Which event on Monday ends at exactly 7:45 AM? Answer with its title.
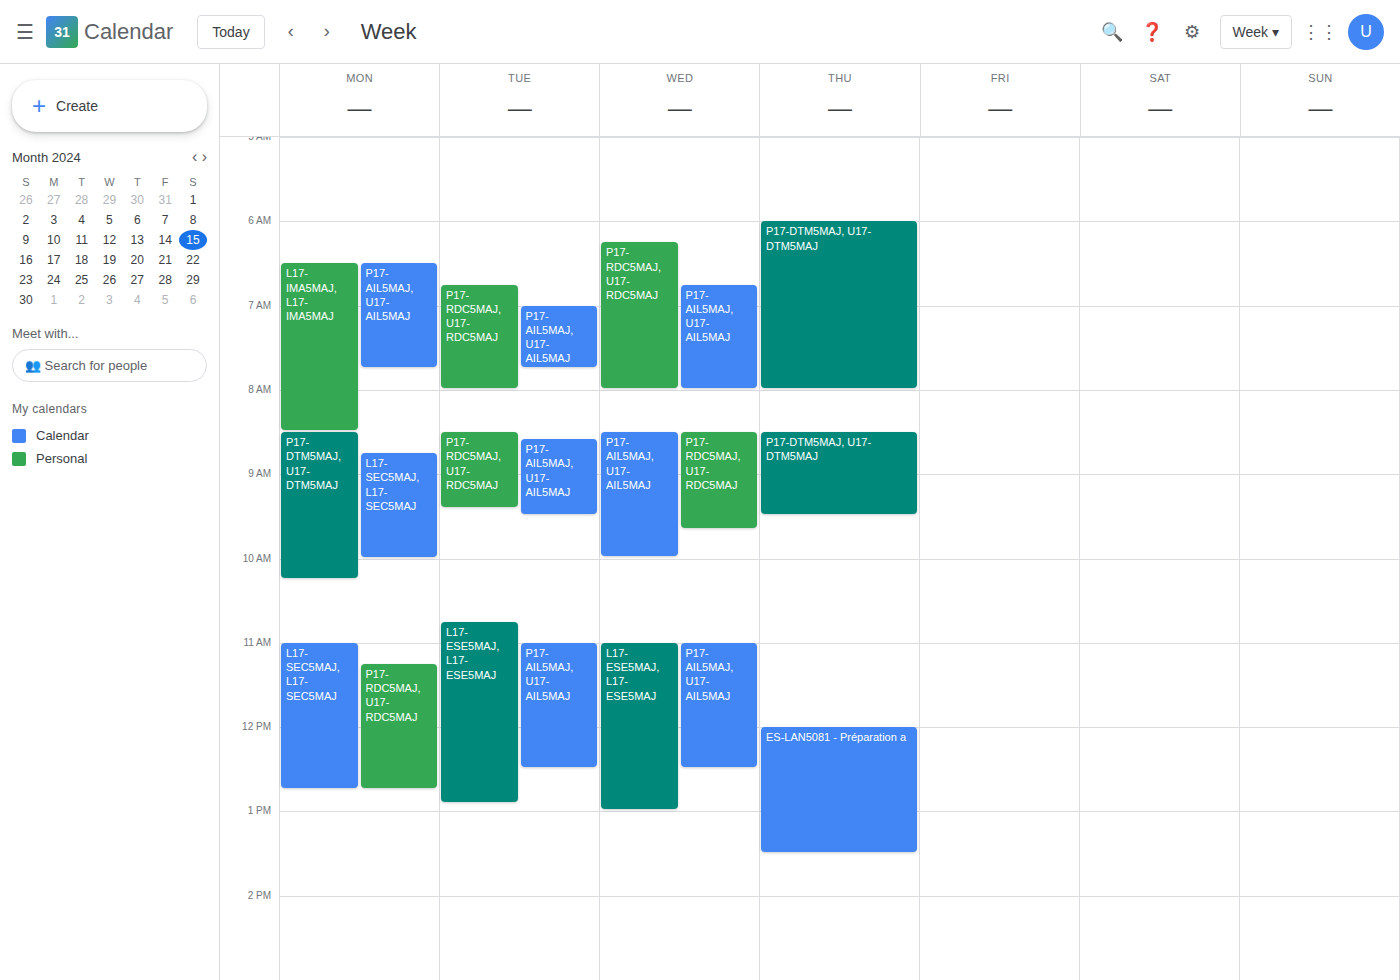
"P17-AIL5MAJ, U17-AIL5MAJ"